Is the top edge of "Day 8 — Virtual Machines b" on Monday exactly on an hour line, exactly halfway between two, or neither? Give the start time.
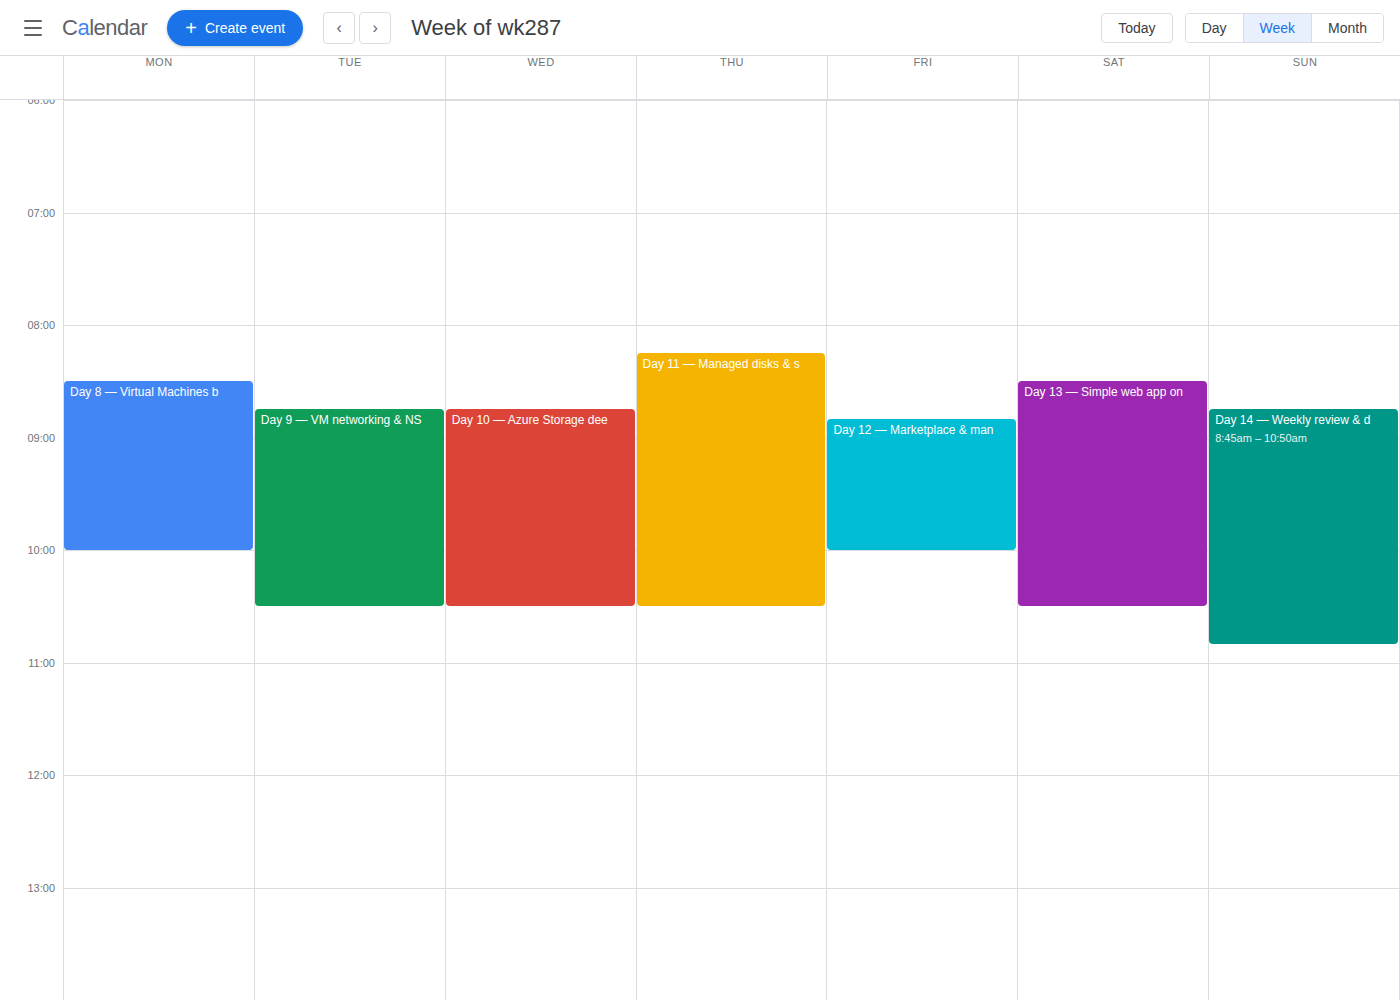
8:30 AM -- halfway between the 8 AM and 9 AM lines.